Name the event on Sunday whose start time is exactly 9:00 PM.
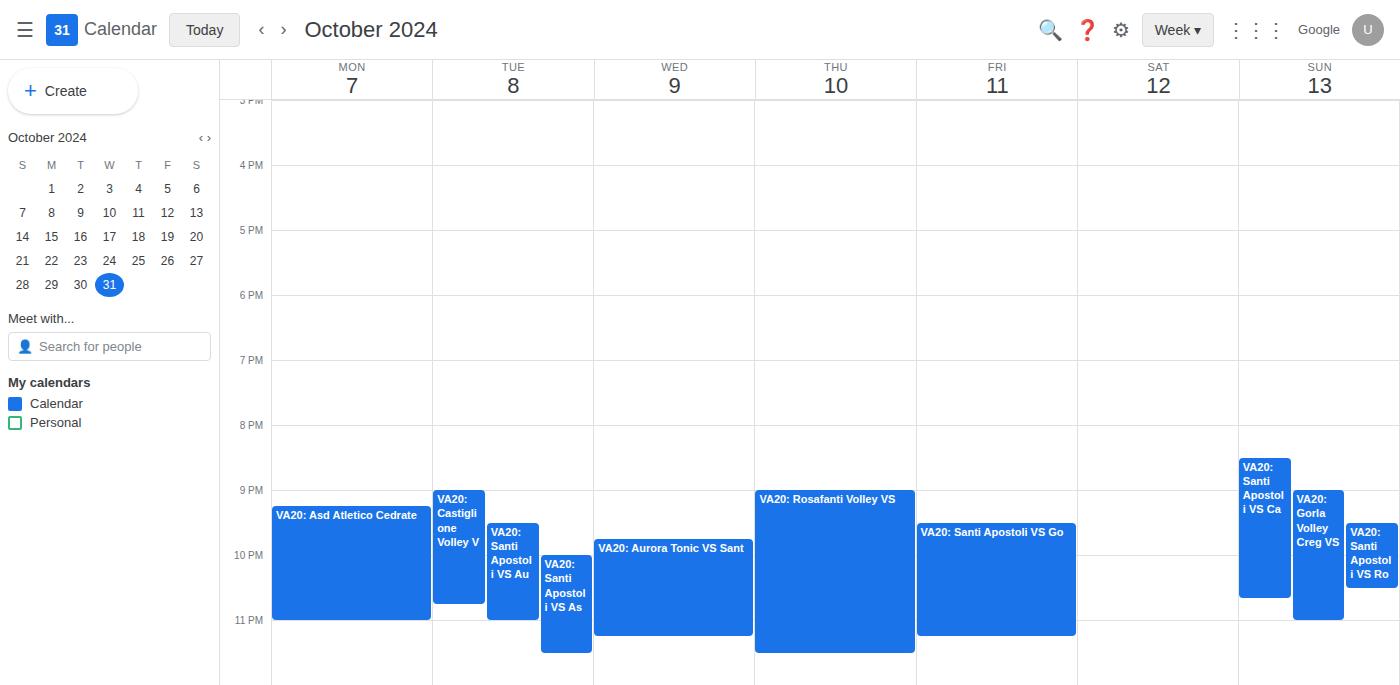
"VA20: Gorla Volley Creg VS"